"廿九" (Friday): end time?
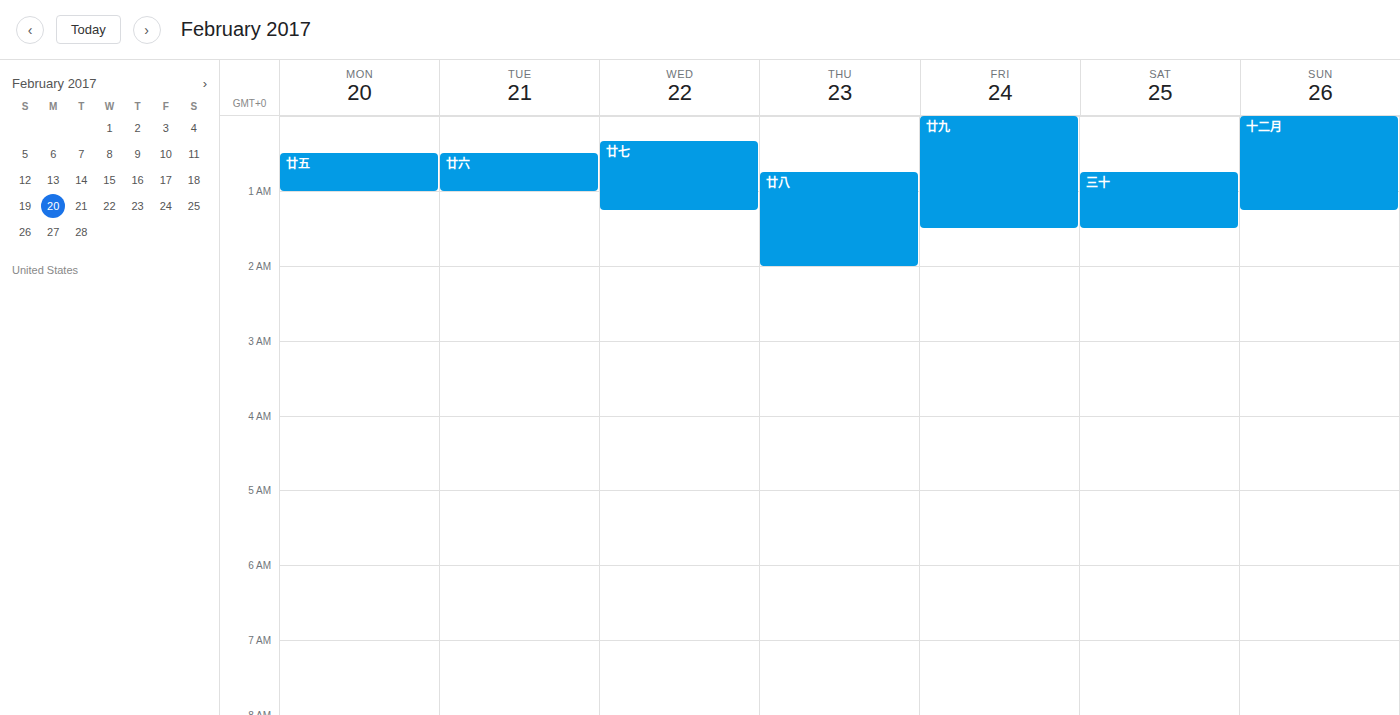
01:30